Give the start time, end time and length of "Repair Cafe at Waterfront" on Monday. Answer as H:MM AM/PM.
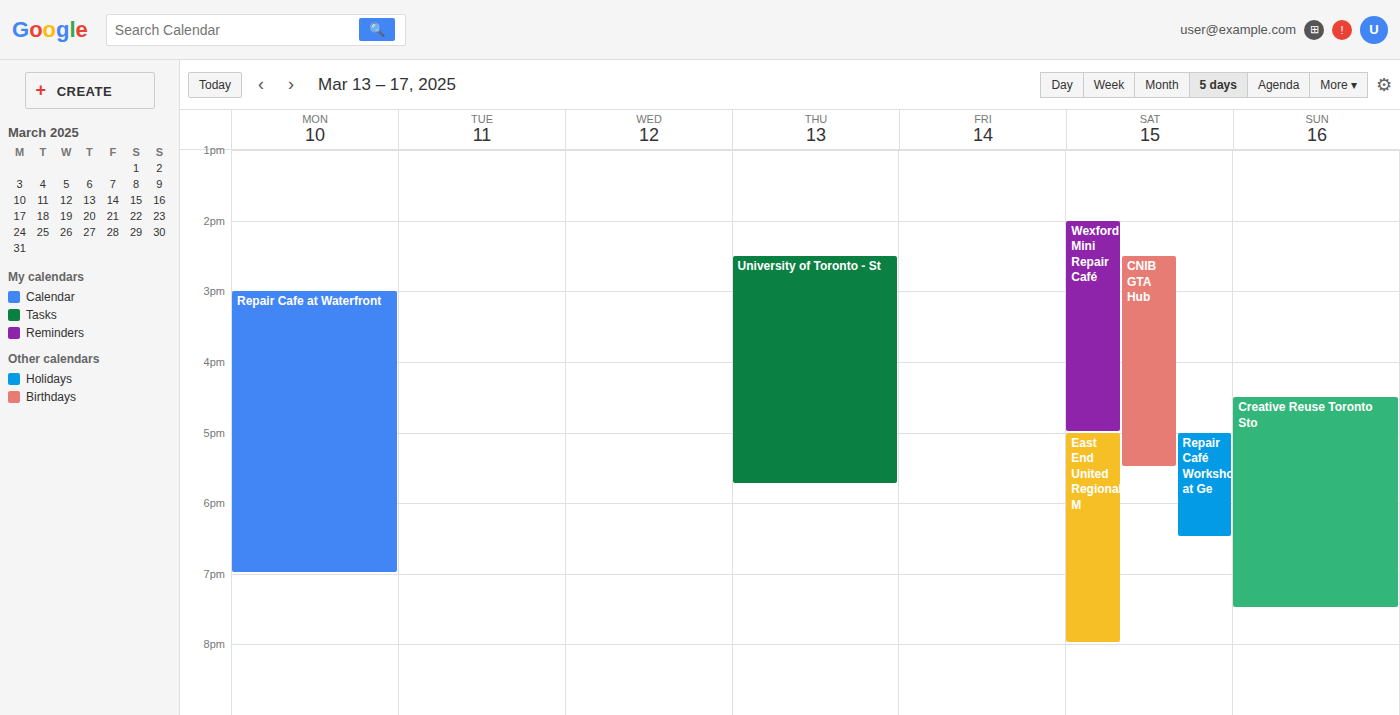
3:00 PM to 7:00 PM, 4 hours